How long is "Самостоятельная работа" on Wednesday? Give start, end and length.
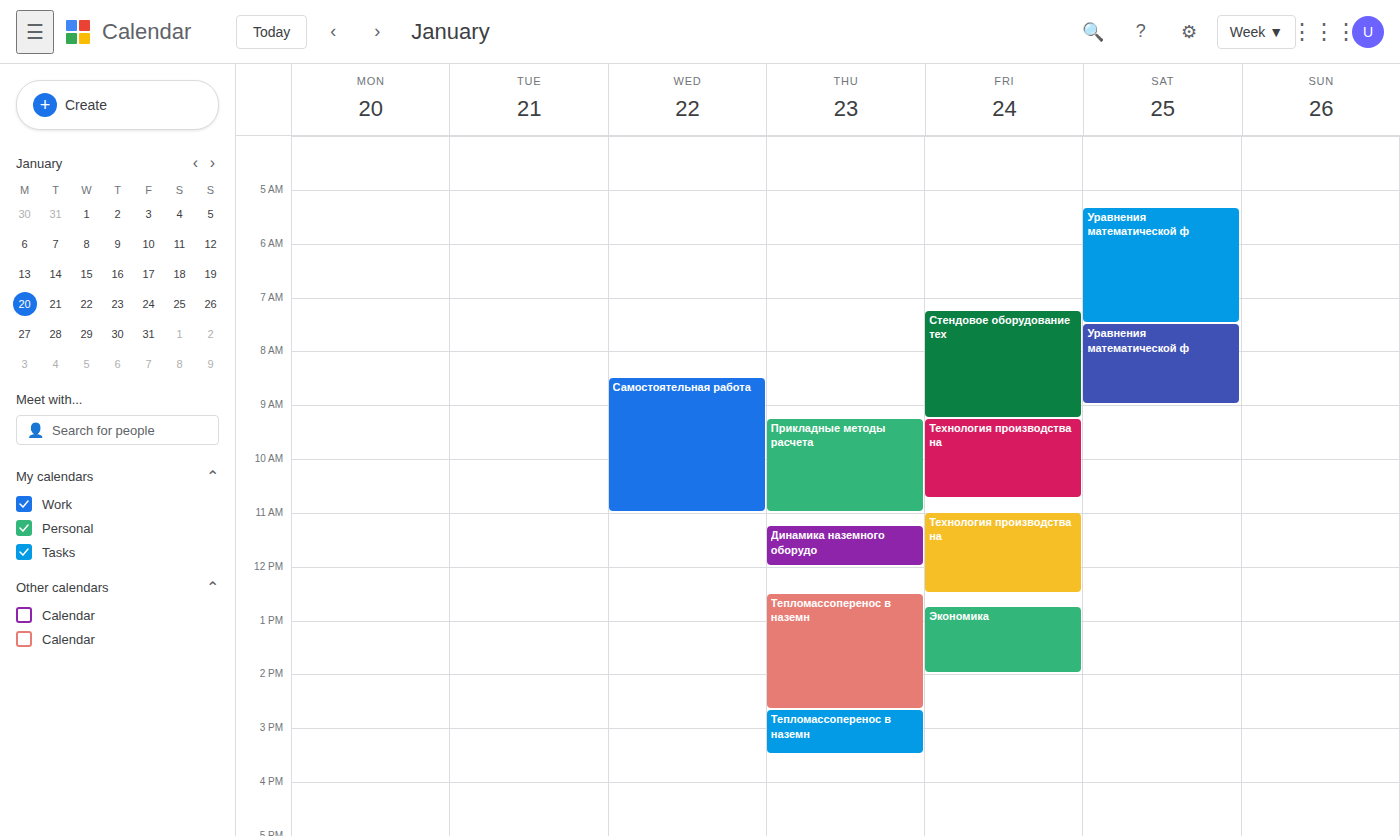
8:30 AM to 11:00 AM, 2 hours 30 minutes